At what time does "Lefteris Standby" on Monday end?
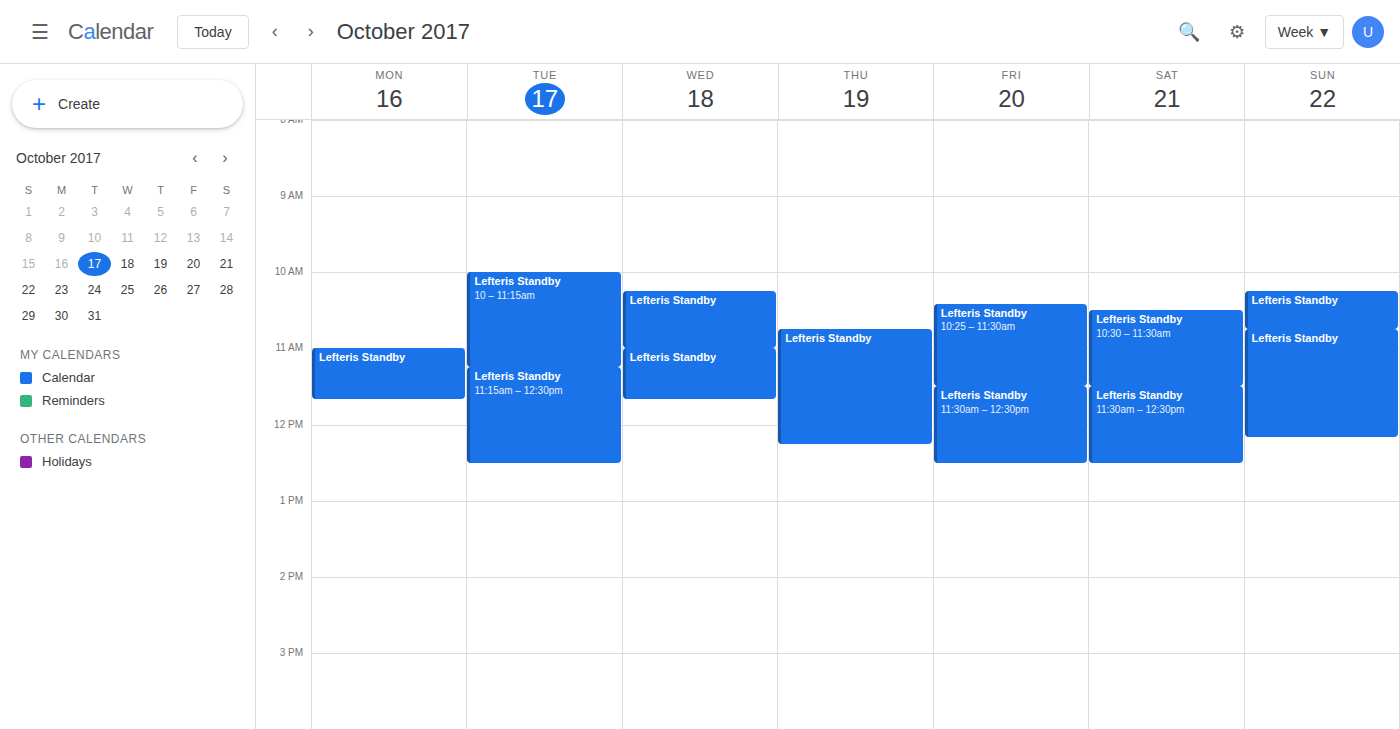
11:40 AM